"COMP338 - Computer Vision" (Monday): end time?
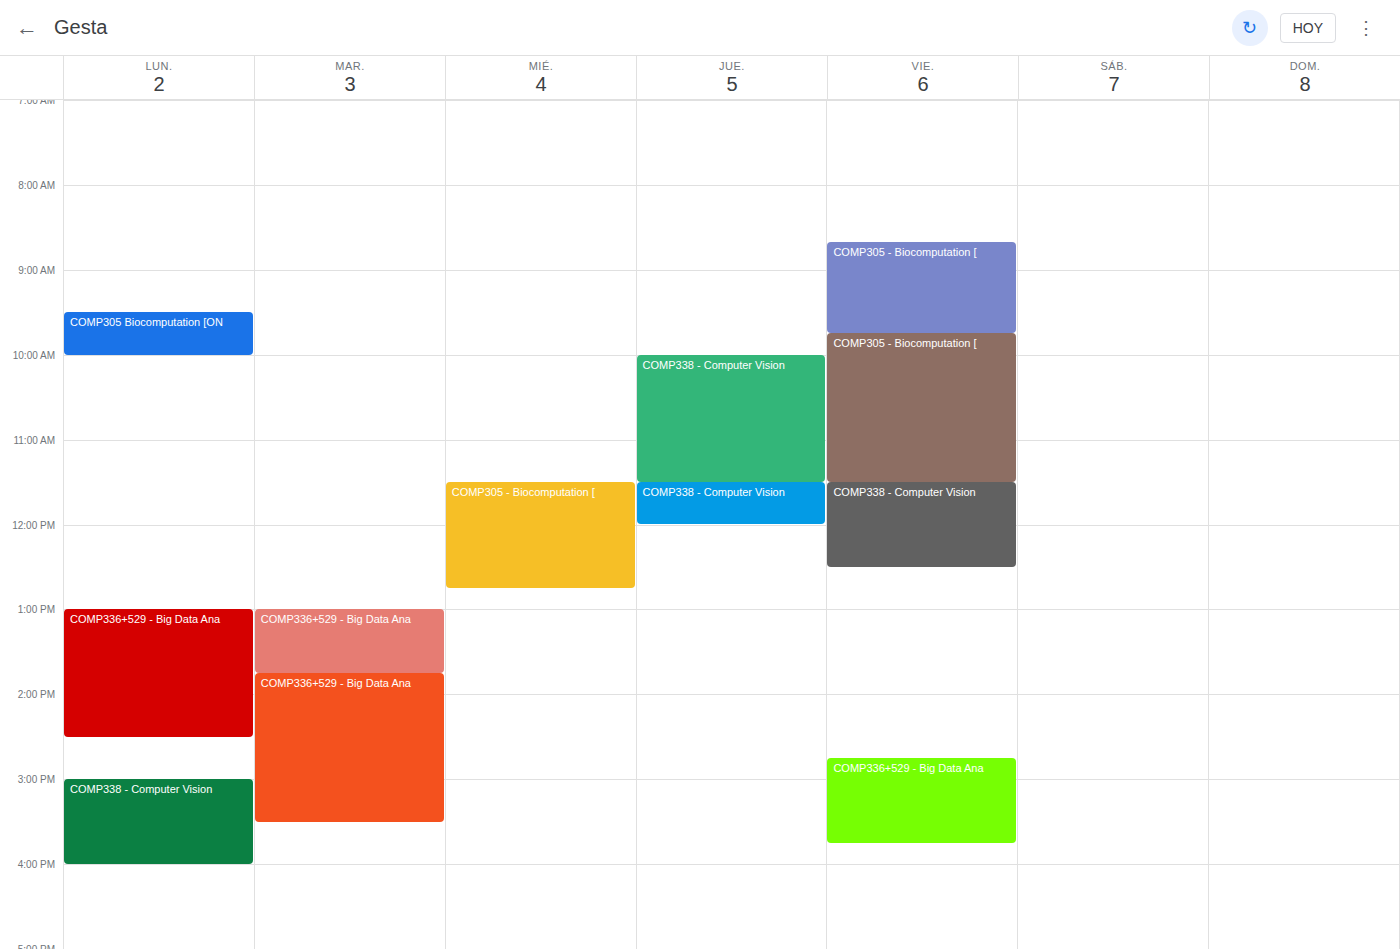
4:00 PM